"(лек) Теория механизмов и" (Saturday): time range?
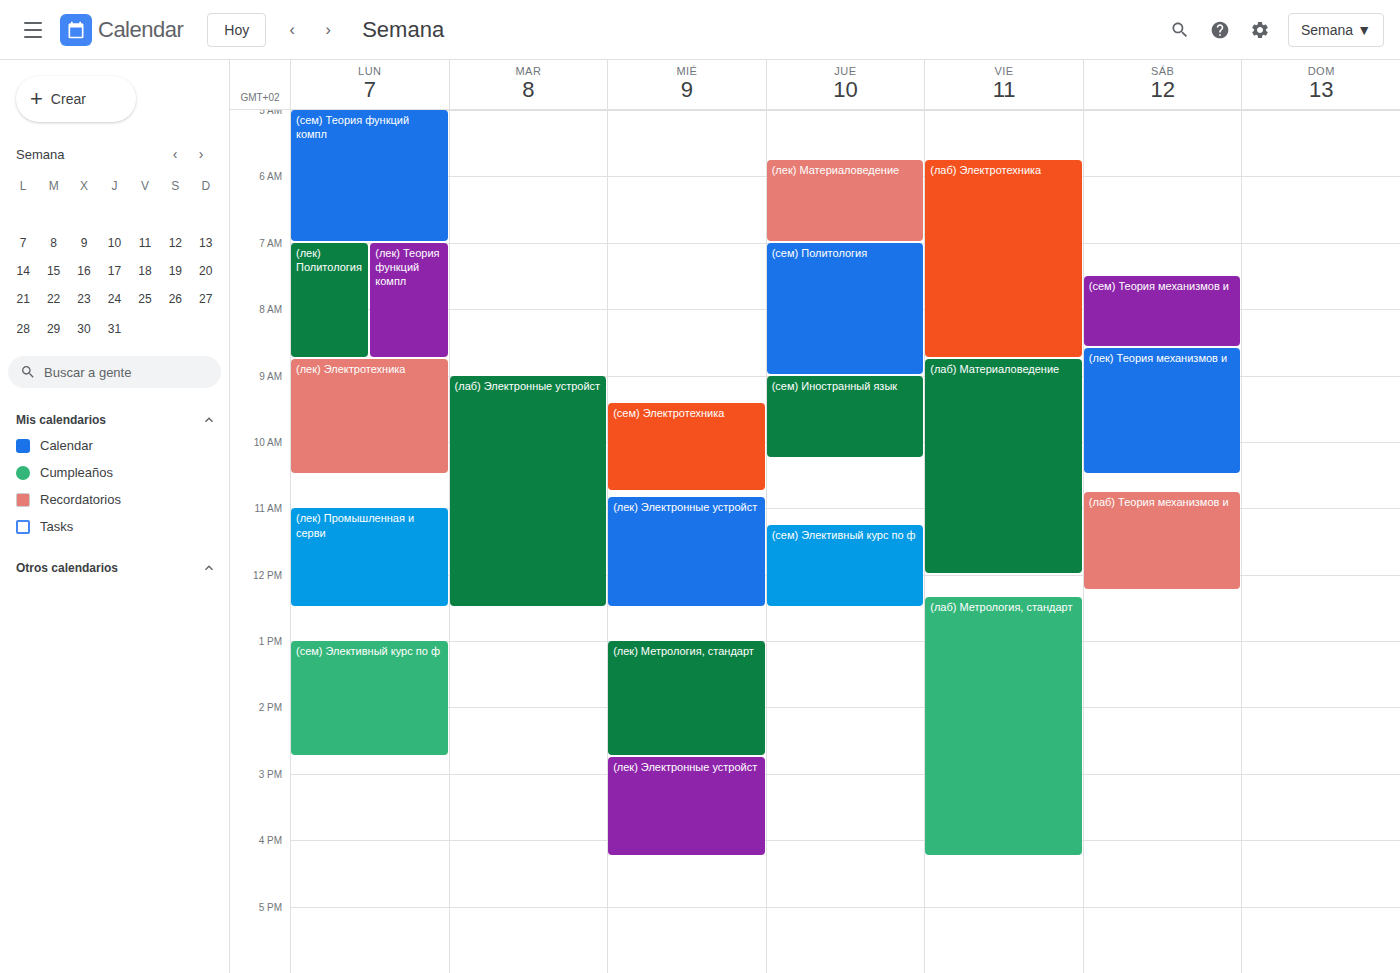
8:35 AM to 10:30 AM